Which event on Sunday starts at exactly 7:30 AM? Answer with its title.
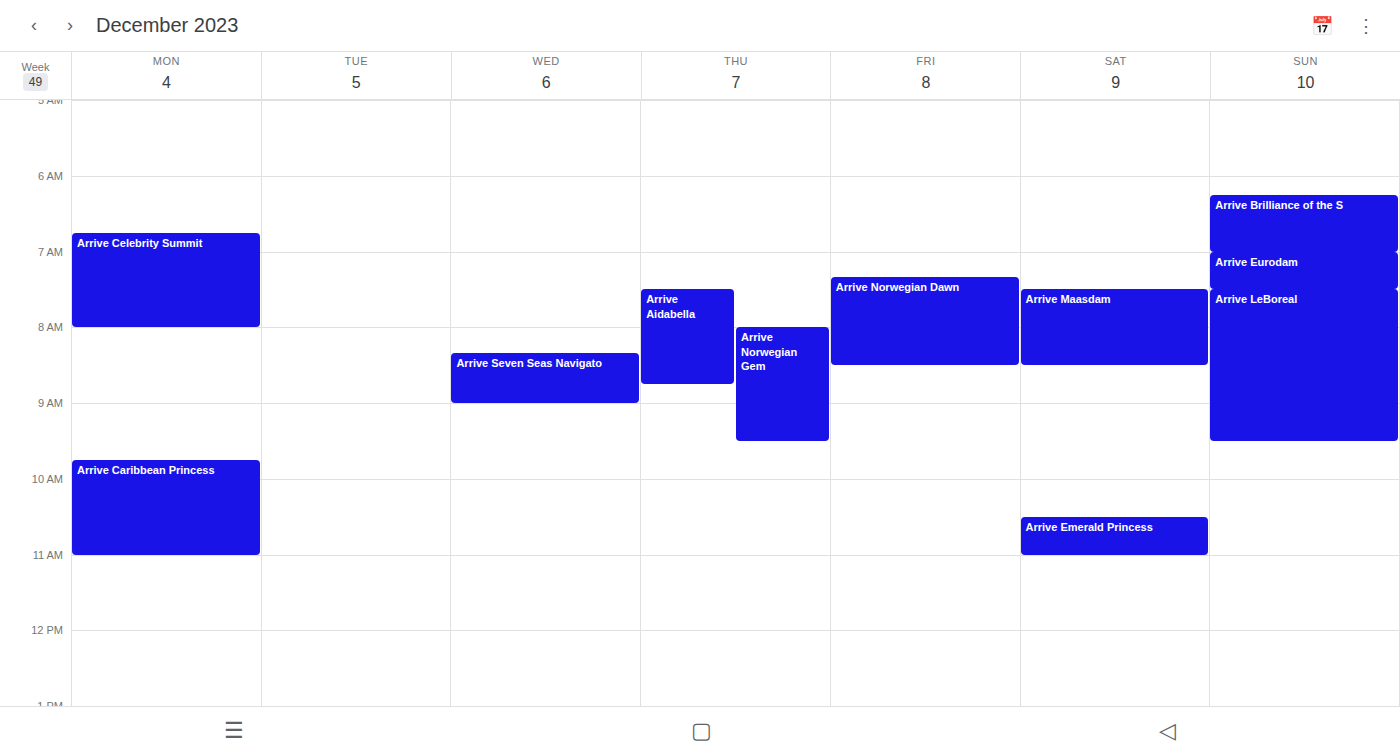
"Arrive LeBoreal"